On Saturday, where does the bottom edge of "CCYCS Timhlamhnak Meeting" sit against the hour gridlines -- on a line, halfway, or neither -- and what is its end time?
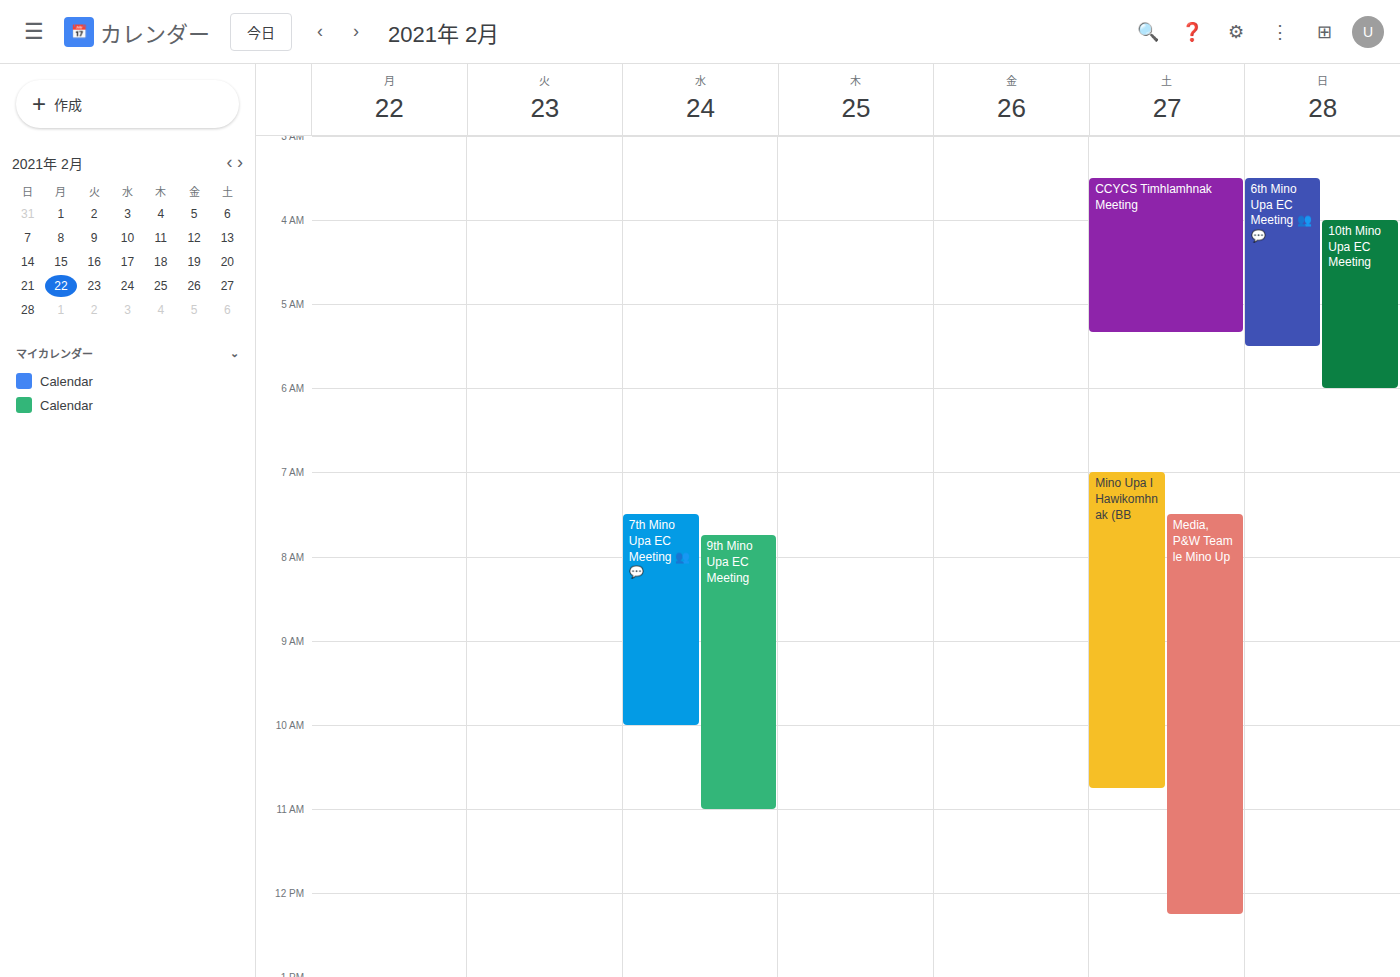
5:20 AM -- neither: 20 minutes below the 5 AM line and 40 minutes above the 6 AM line.